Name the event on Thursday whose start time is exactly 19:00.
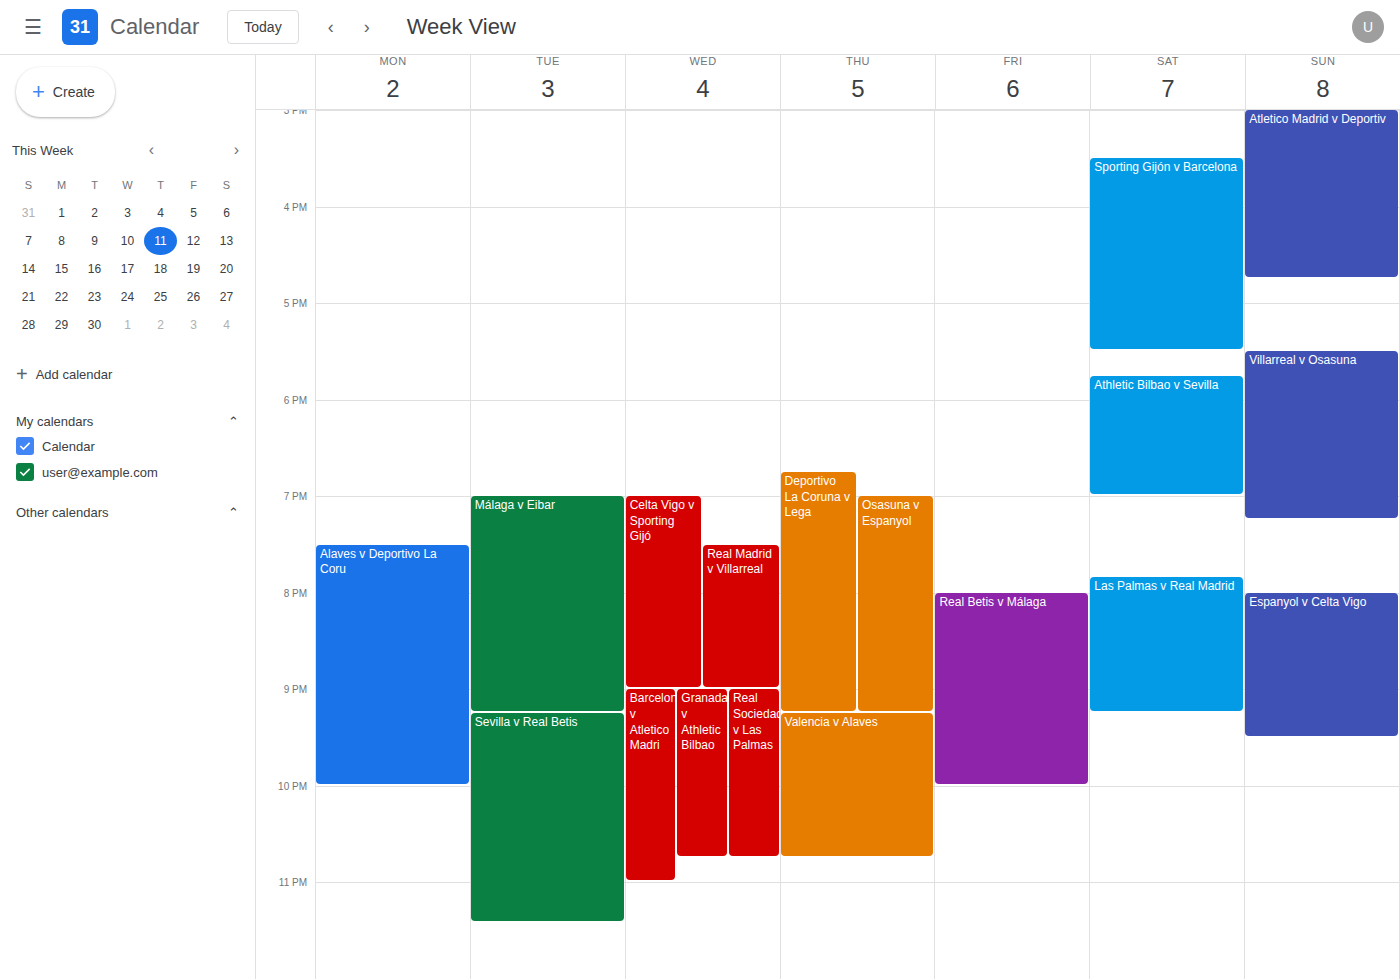
"Osasuna v Espanyol"